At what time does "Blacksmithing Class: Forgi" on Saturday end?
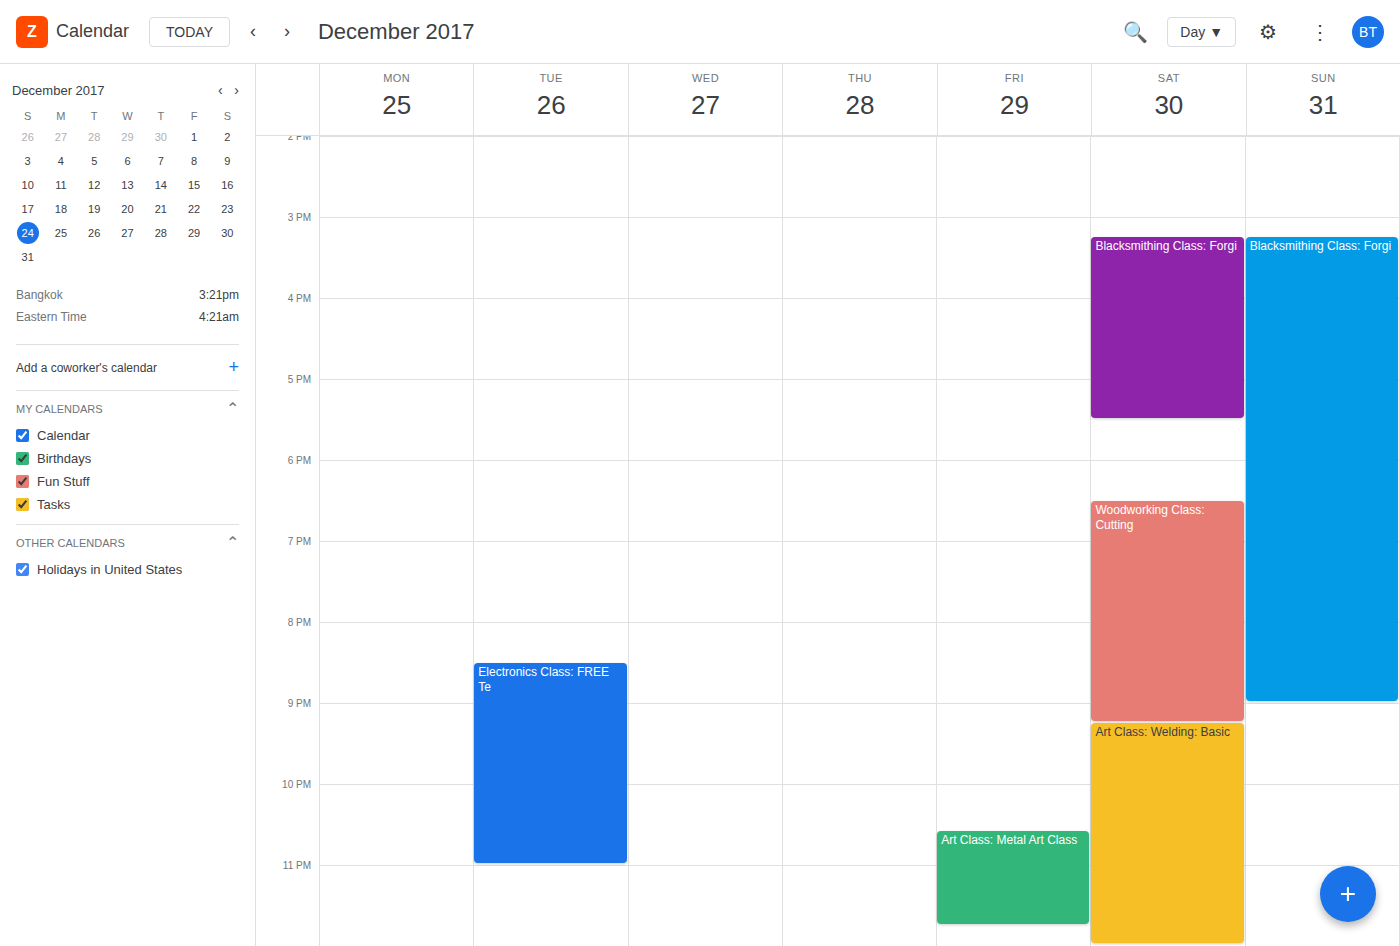
5:30 PM